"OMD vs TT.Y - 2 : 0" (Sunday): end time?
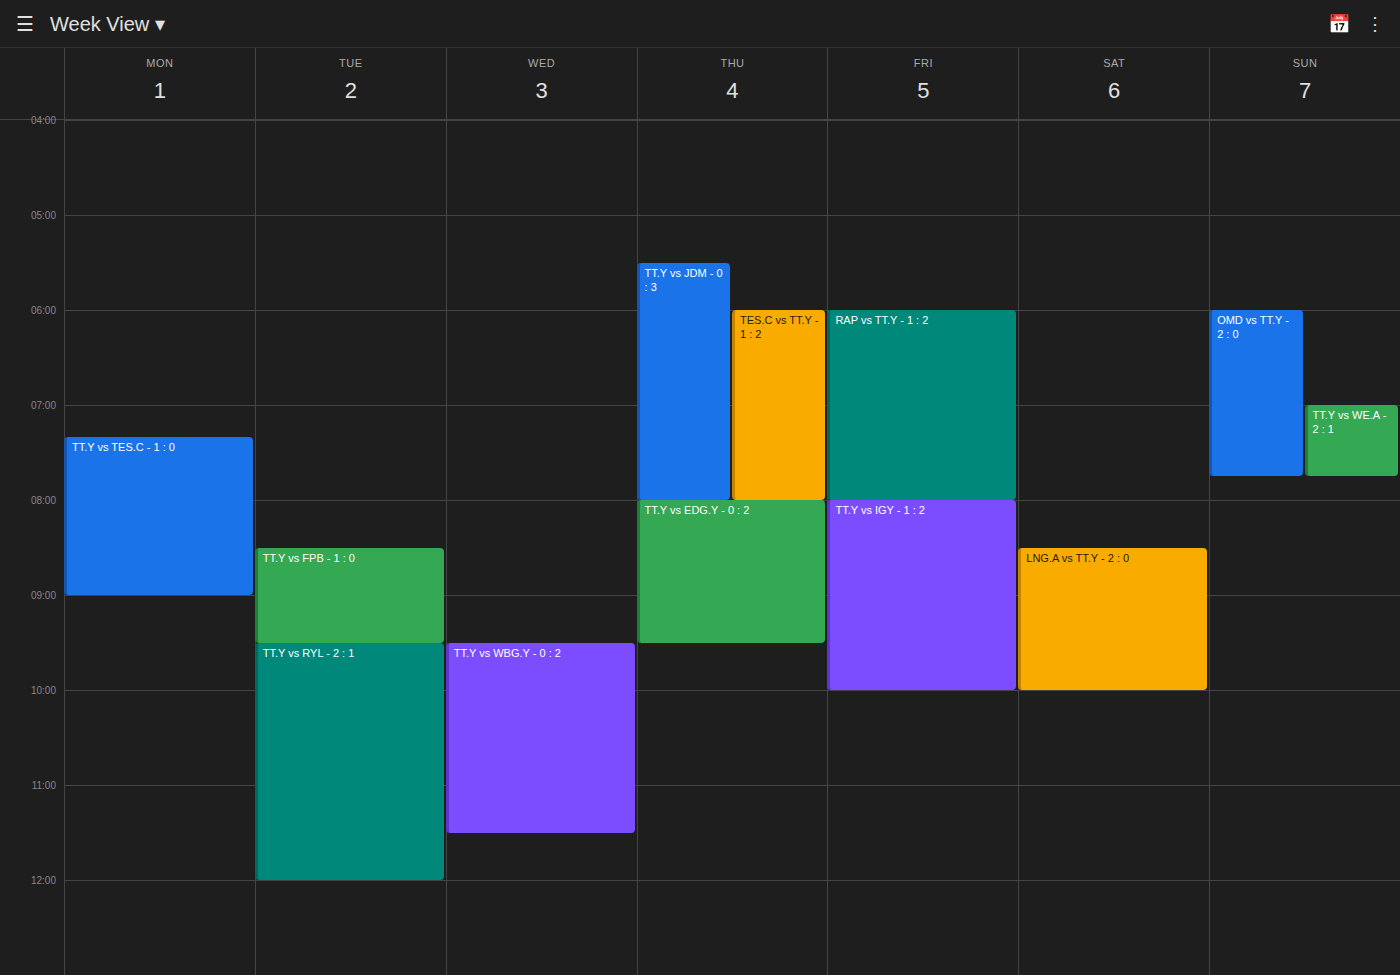
7:45 AM